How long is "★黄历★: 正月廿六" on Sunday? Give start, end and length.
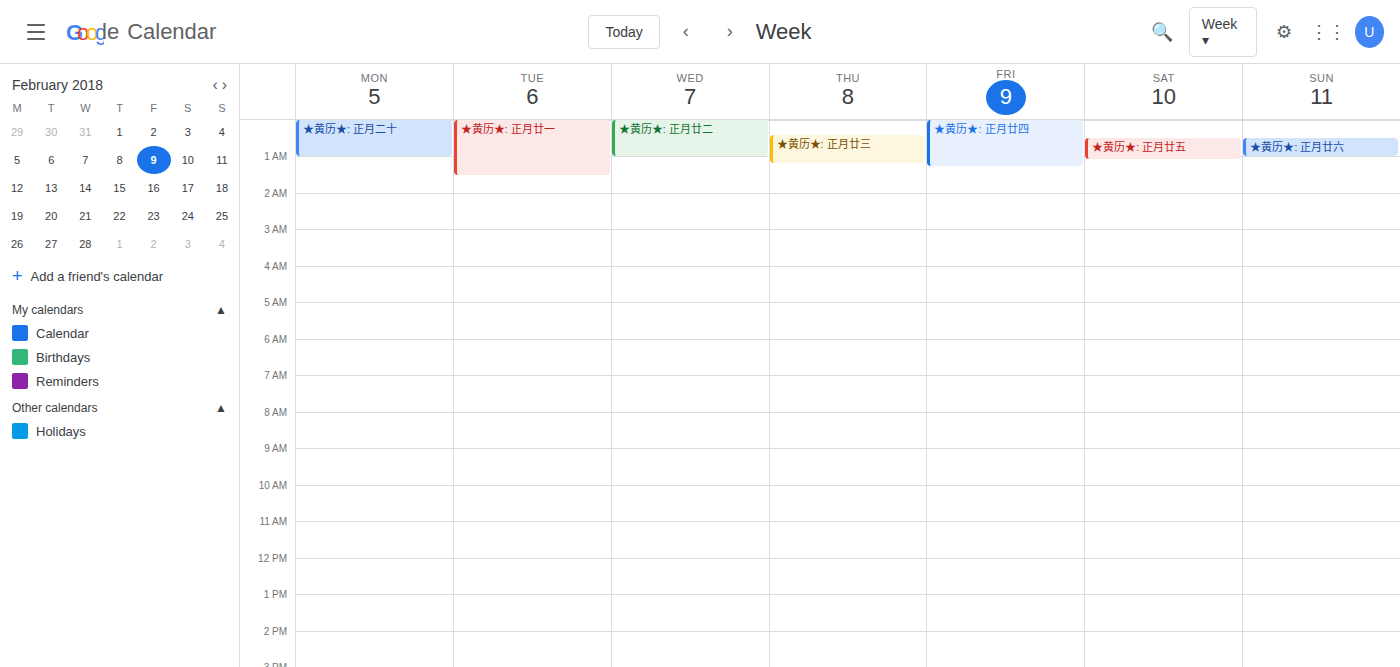
12:30 AM to 1:00 AM, 30 minutes